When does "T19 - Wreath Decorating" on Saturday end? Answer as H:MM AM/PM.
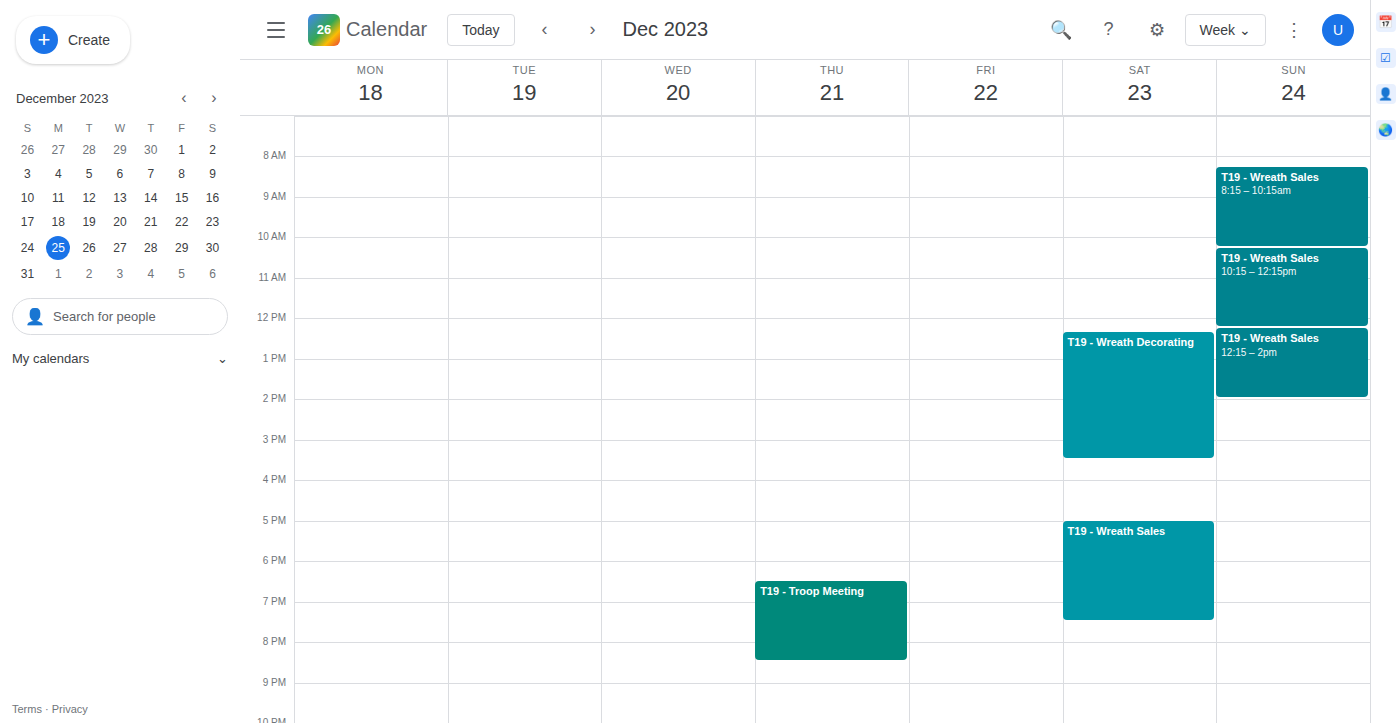
3:30 PM